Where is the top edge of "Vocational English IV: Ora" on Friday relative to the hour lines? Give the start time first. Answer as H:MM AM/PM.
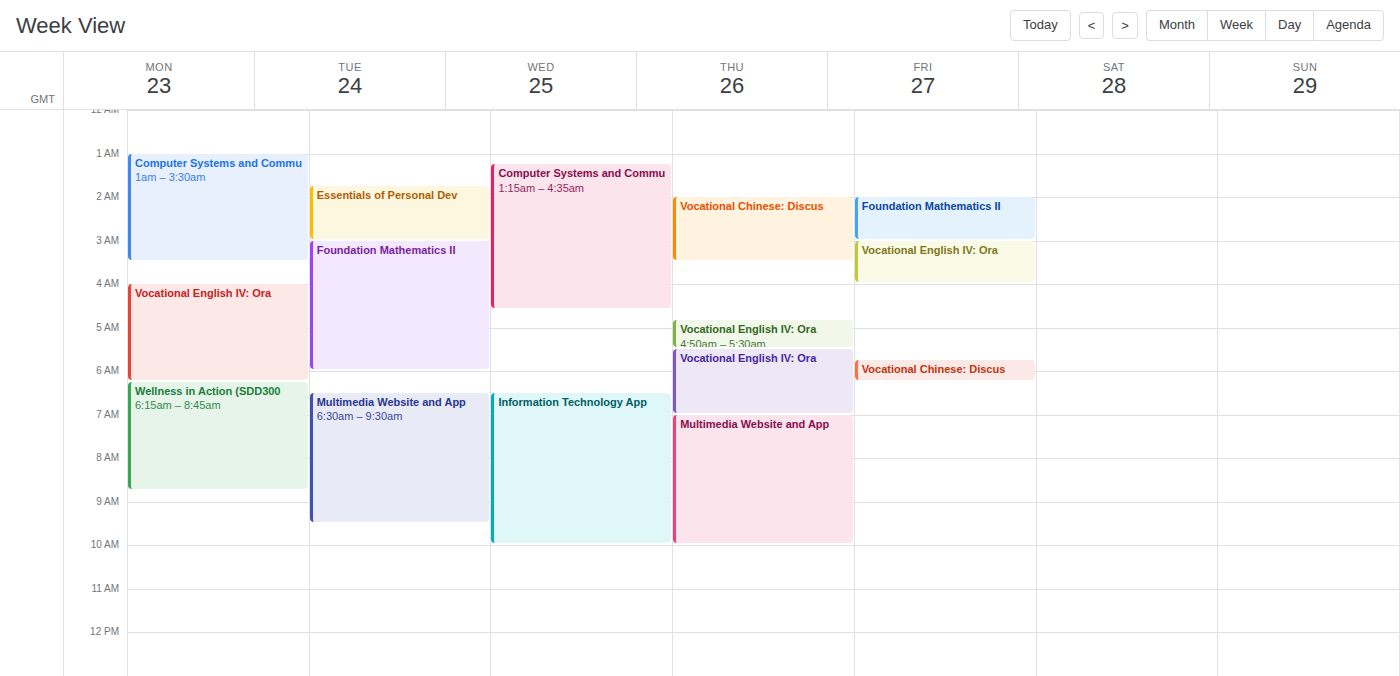
3:00 AM -- exactly on the 3 AM line.